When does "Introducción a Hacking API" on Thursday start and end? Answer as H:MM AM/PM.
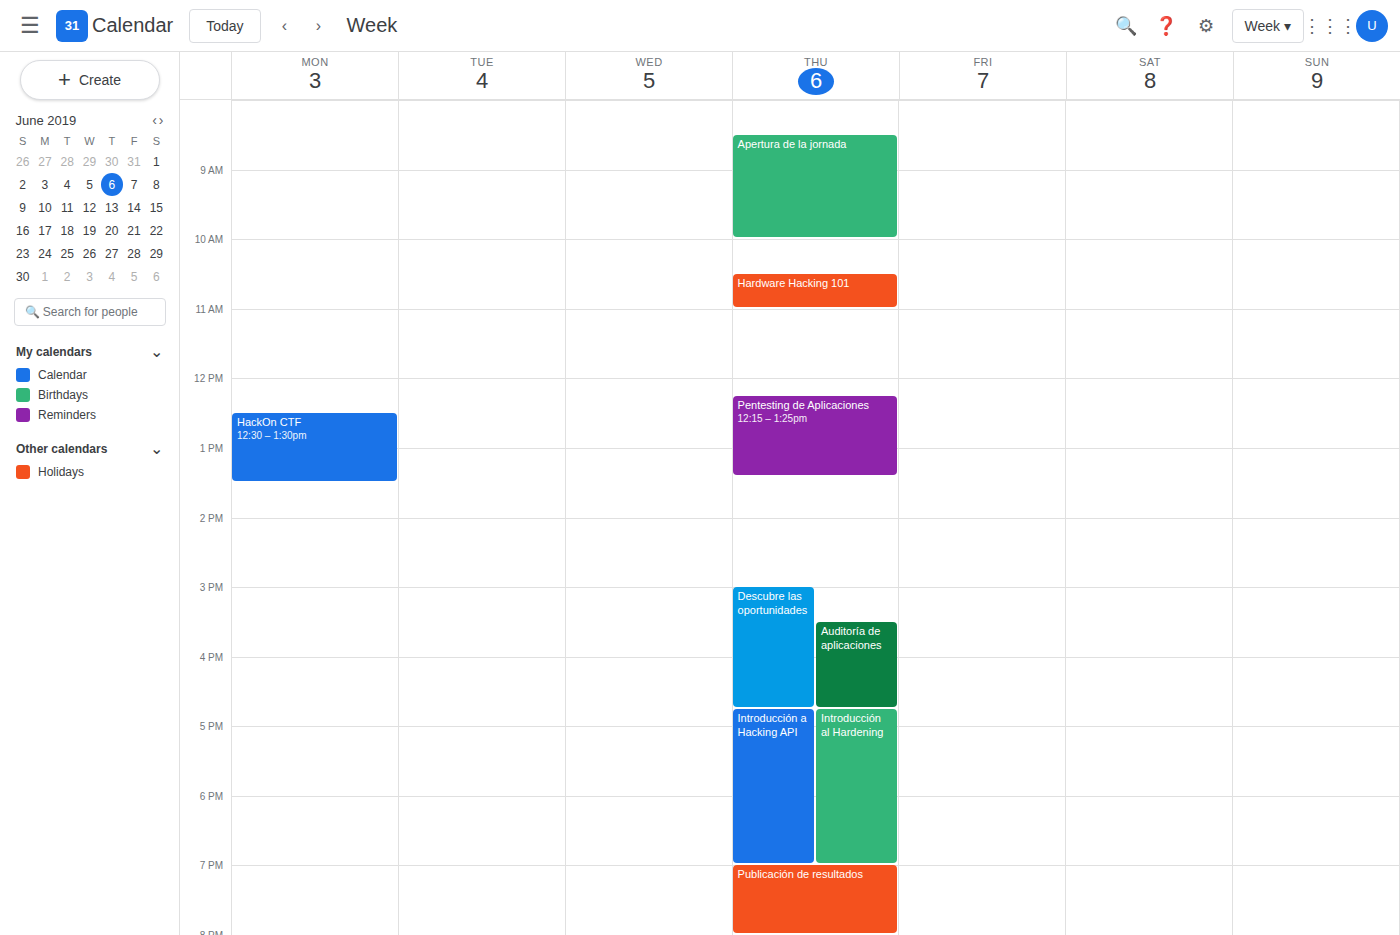
4:45 PM to 7:00 PM